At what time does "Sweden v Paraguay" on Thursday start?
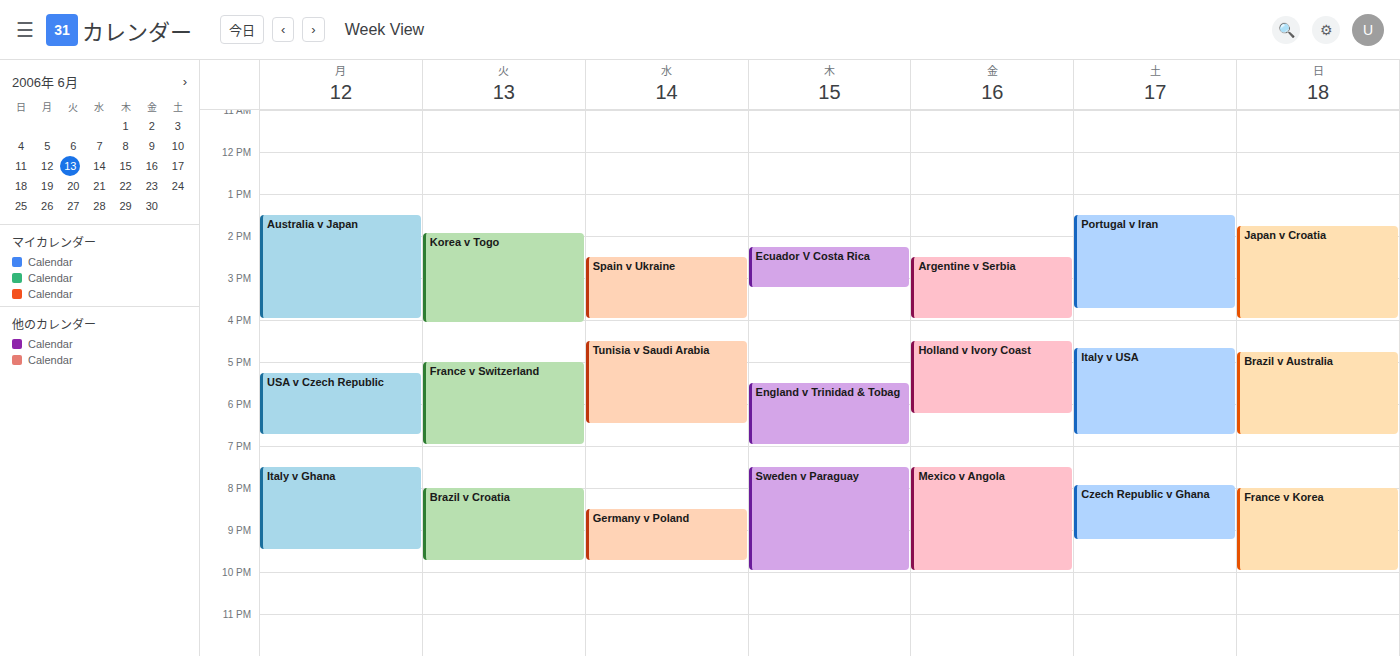
7:30 PM